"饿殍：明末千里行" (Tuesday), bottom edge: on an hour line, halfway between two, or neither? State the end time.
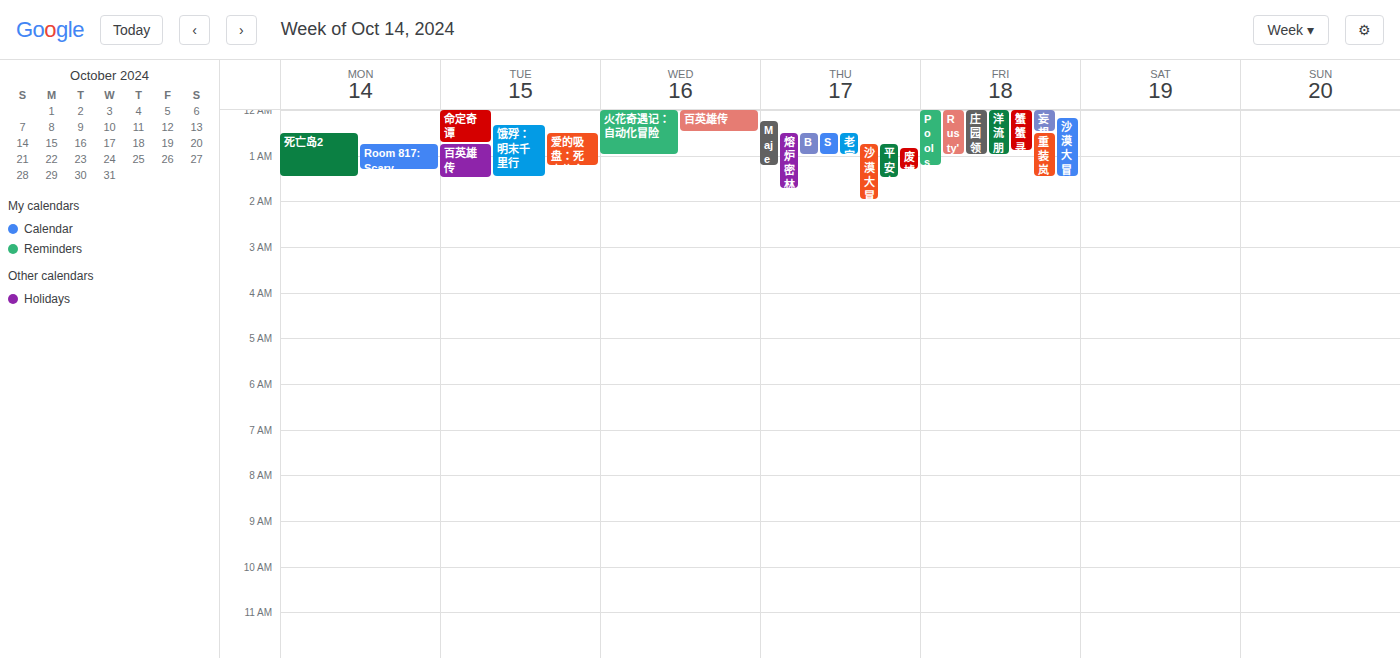
1:30 AM -- halfway between the 1 AM and 2 AM lines.